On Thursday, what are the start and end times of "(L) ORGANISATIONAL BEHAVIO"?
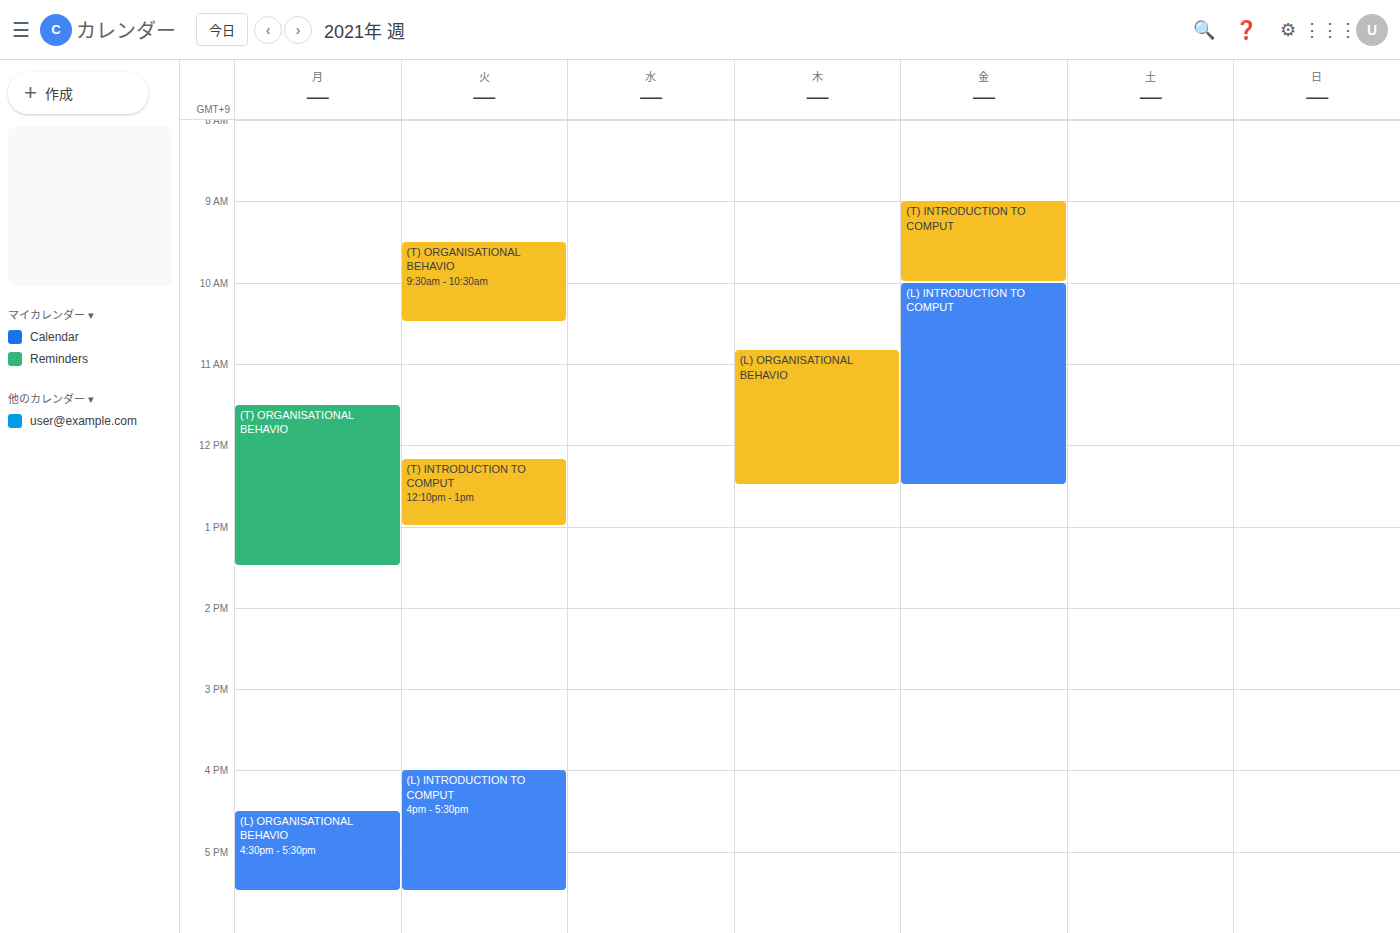
10:50 AM to 12:30 PM